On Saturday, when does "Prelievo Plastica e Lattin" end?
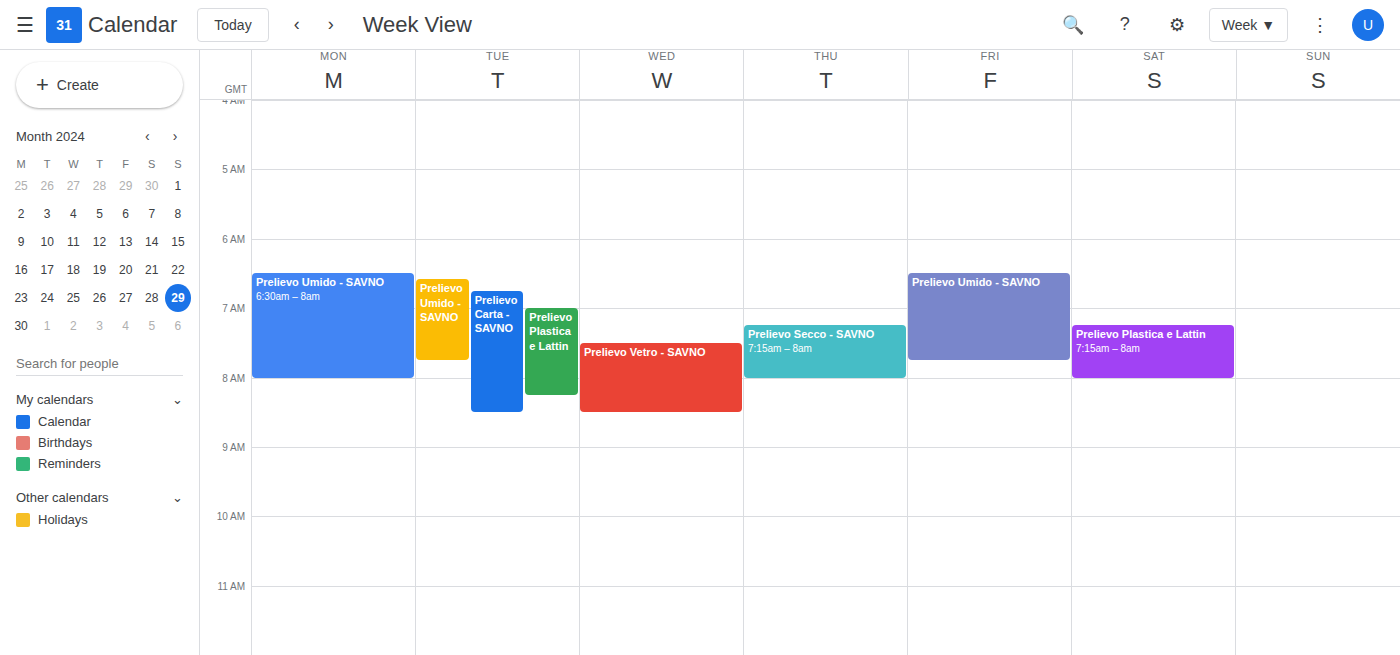
8:00 AM